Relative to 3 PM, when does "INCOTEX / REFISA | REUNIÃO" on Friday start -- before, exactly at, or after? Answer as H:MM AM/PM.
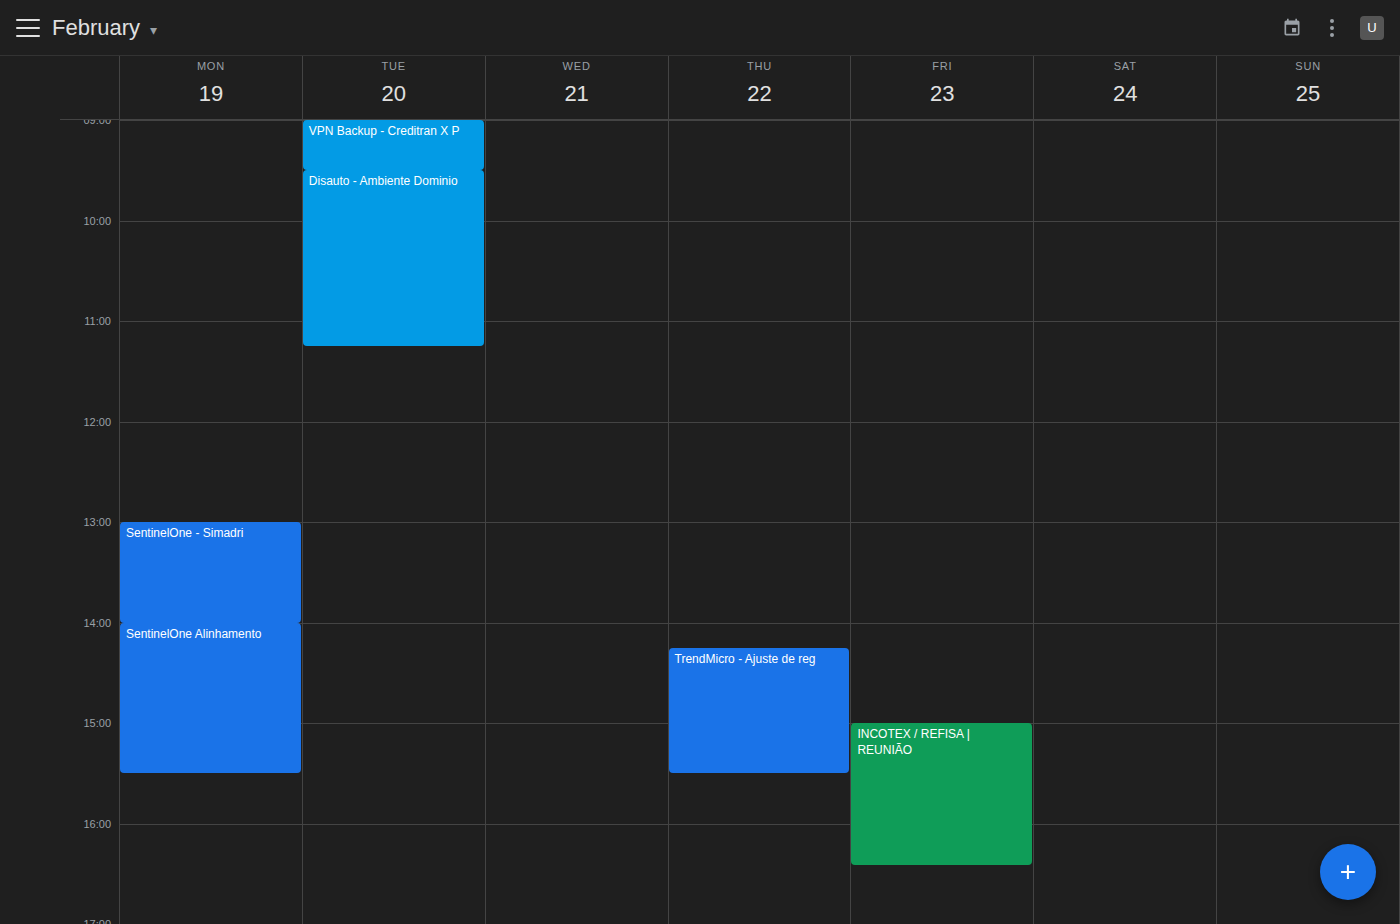
3:00 PM -- exactly at 3 PM, on the 3 PM line.